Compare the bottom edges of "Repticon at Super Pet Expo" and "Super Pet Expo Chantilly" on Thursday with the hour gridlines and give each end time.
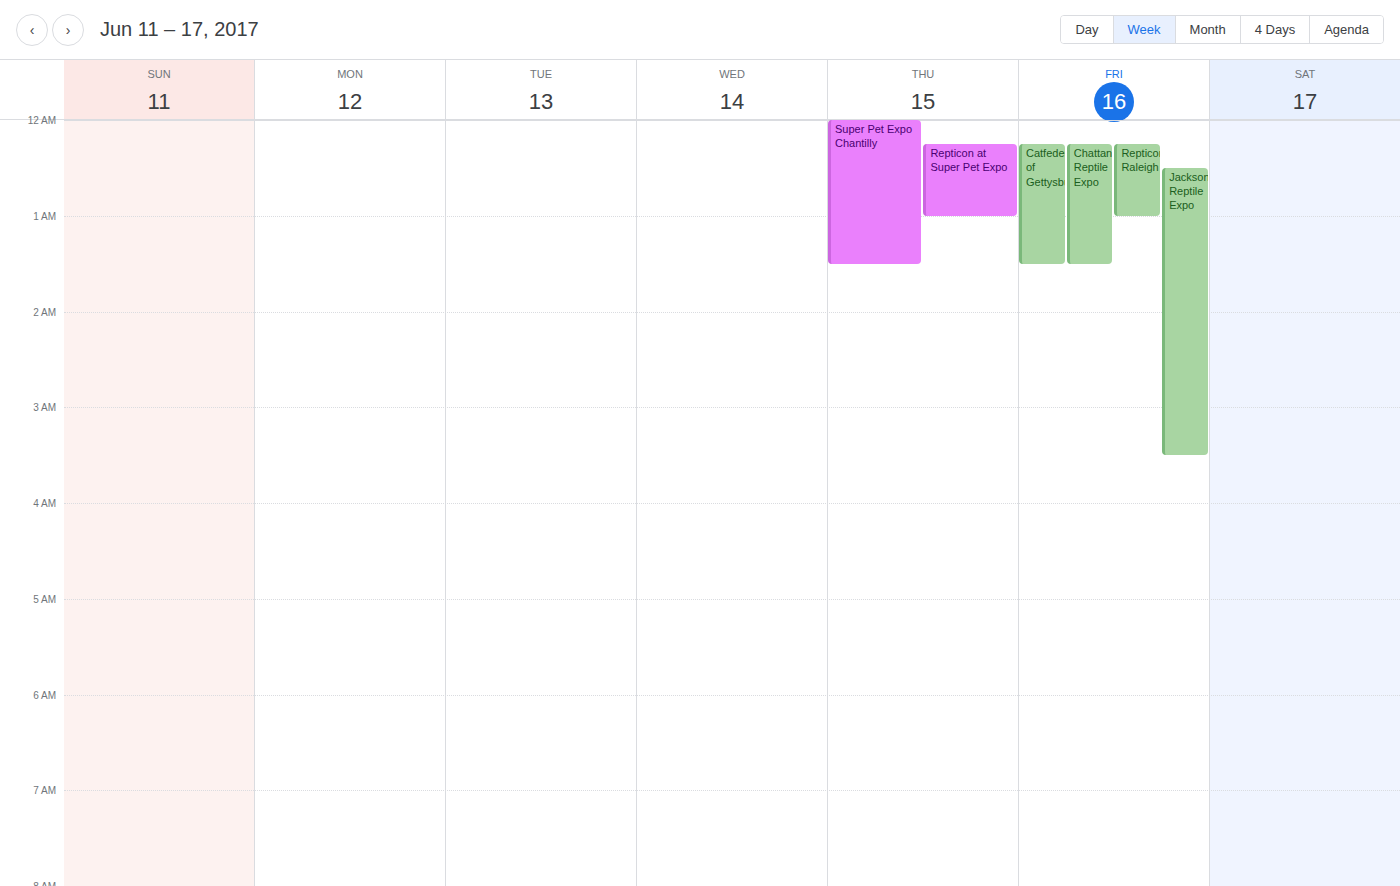
"Repticon at Super Pet Expo": 1:00 AM, exactly on the 1 AM line. "Super Pet Expo Chantilly": 1:30 AM, halfway between the 1 AM and 2 AM lines.